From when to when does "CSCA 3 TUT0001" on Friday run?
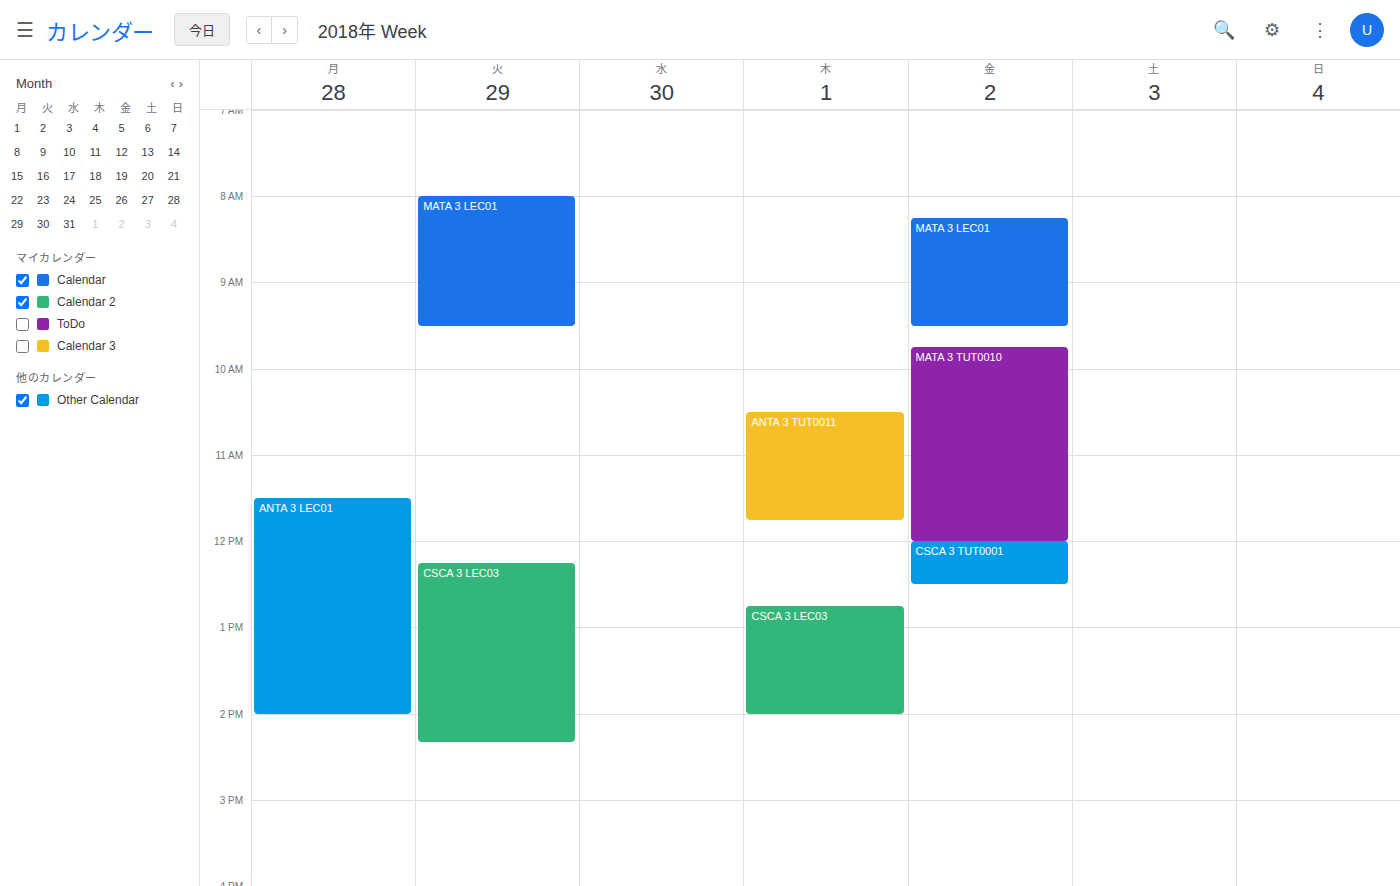
12:00 PM to 12:30 PM